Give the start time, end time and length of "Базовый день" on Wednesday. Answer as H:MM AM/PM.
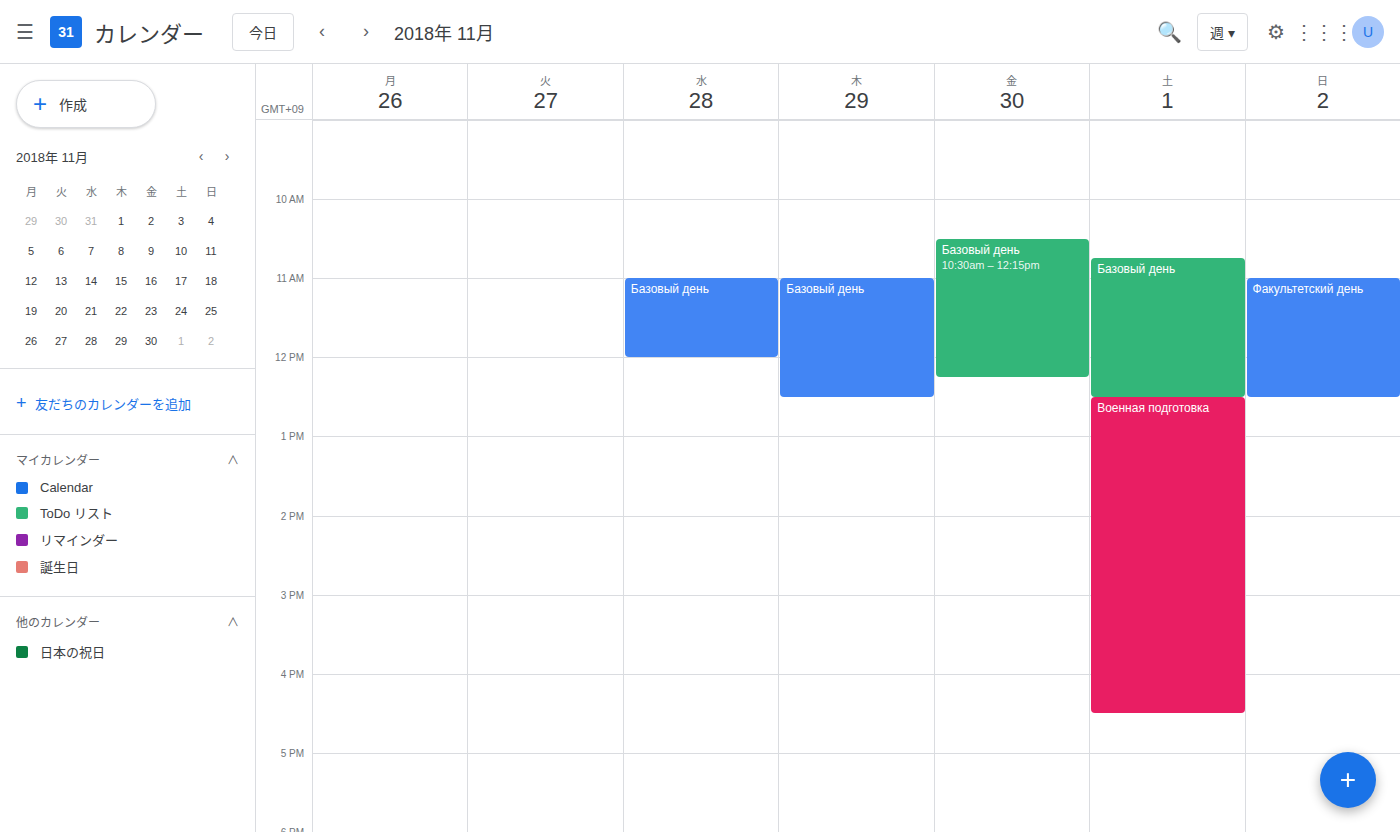
11:00 AM to 12:00 PM, 1 hour